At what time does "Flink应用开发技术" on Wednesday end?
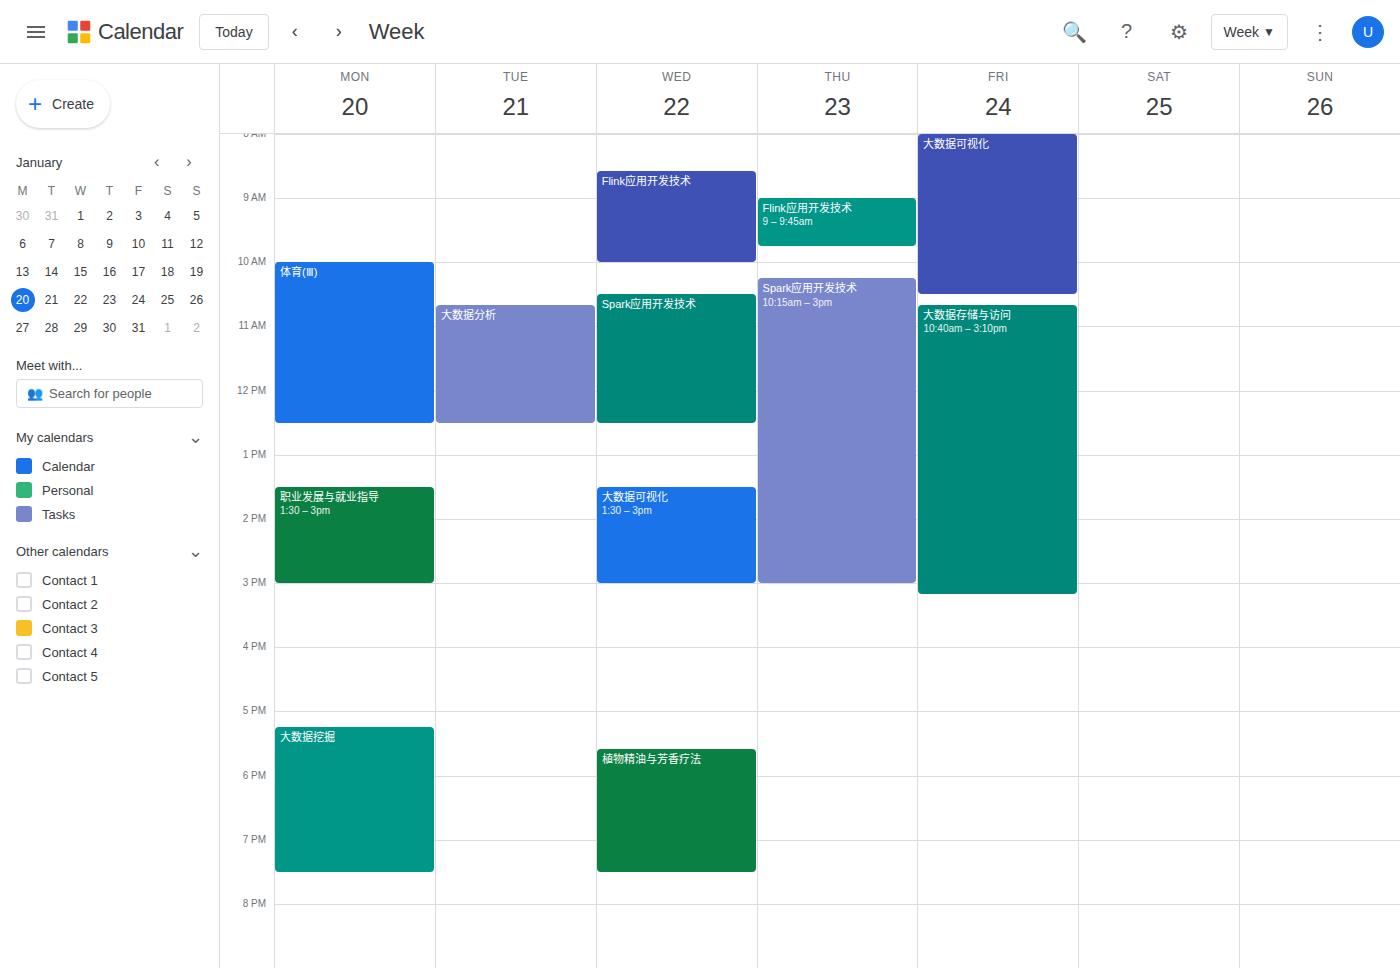
10:00 AM